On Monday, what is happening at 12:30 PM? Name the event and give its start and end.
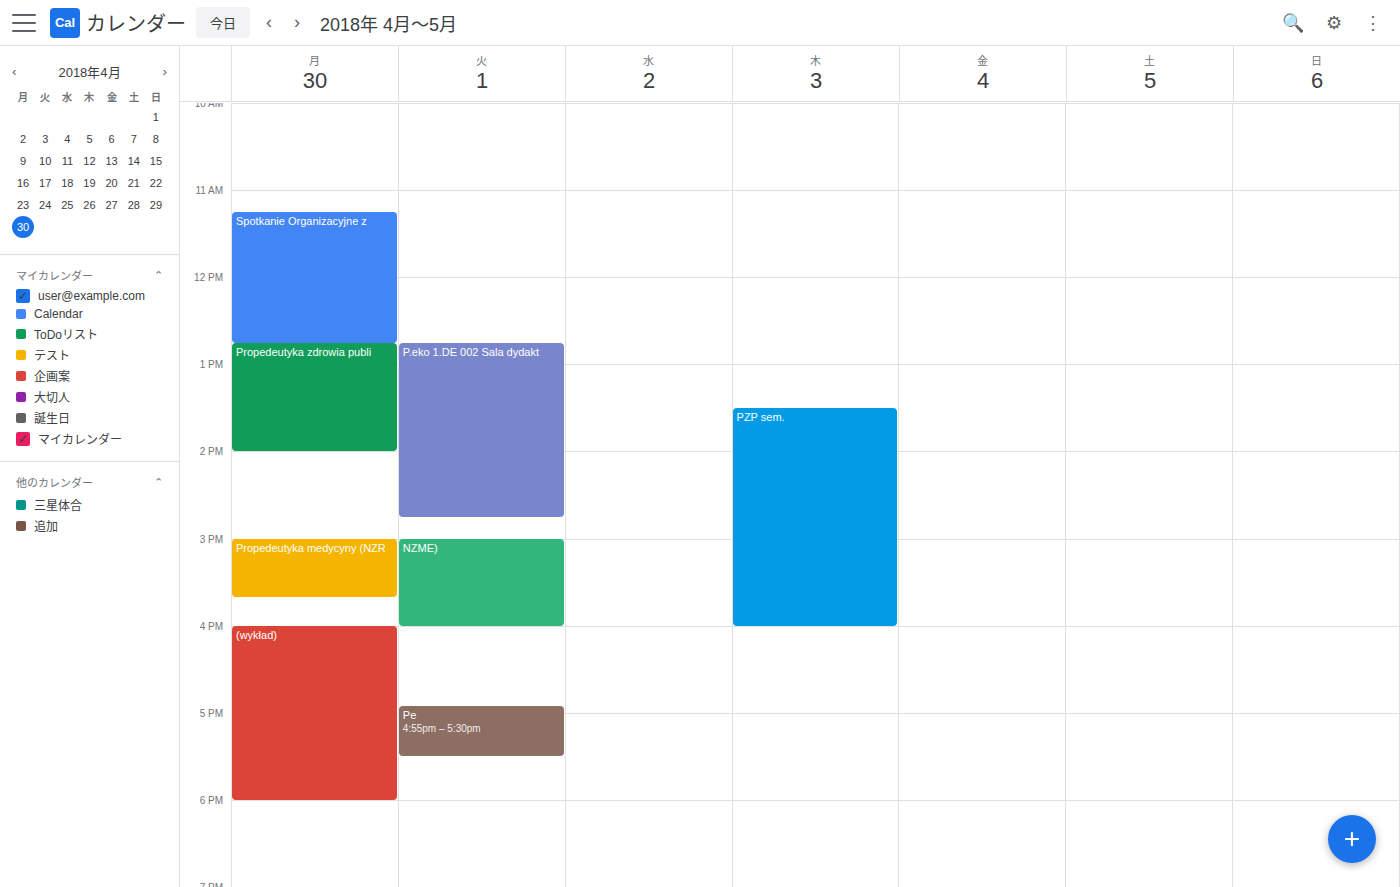
"Spotkanie Organizacyjne z", 11:15 AM to 12:45 PM